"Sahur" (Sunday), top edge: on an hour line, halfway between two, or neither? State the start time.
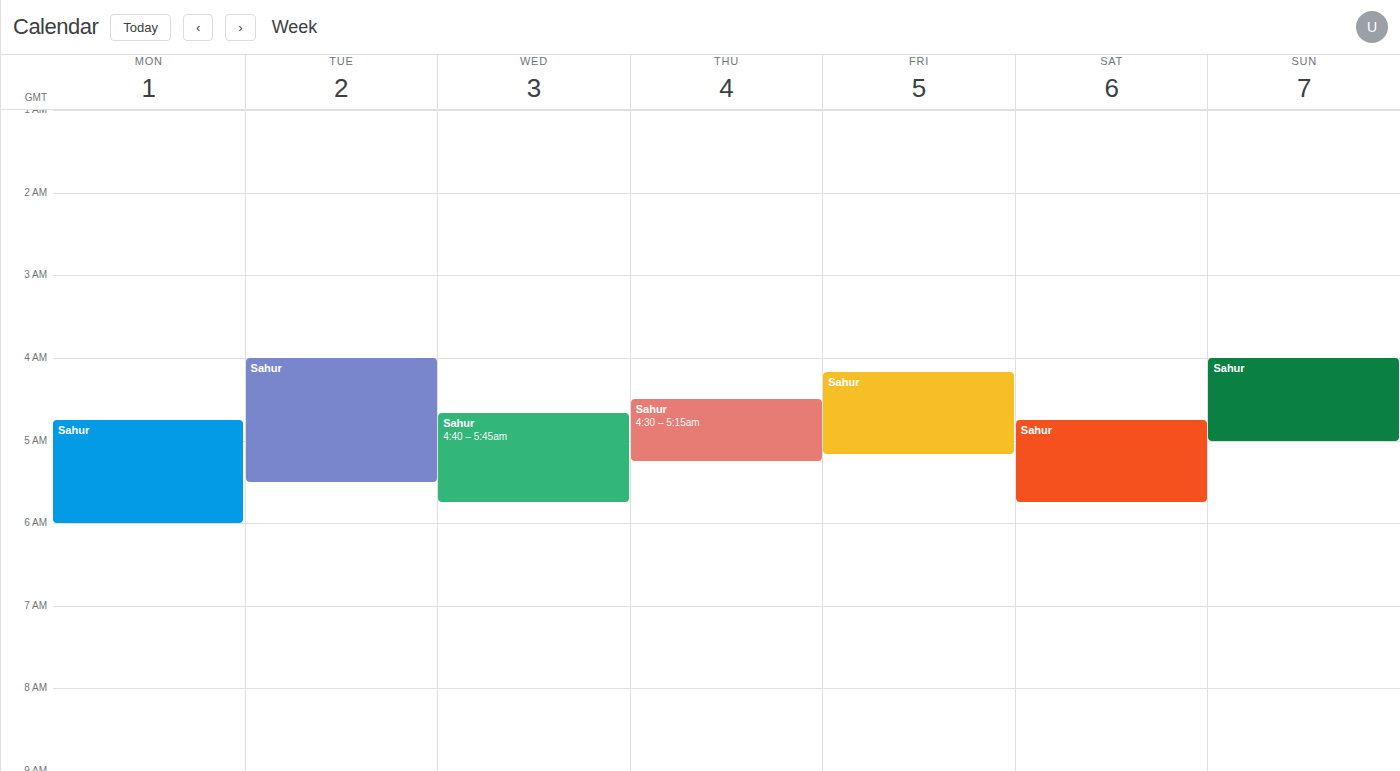
4:00 AM -- exactly on the 4 AM line.